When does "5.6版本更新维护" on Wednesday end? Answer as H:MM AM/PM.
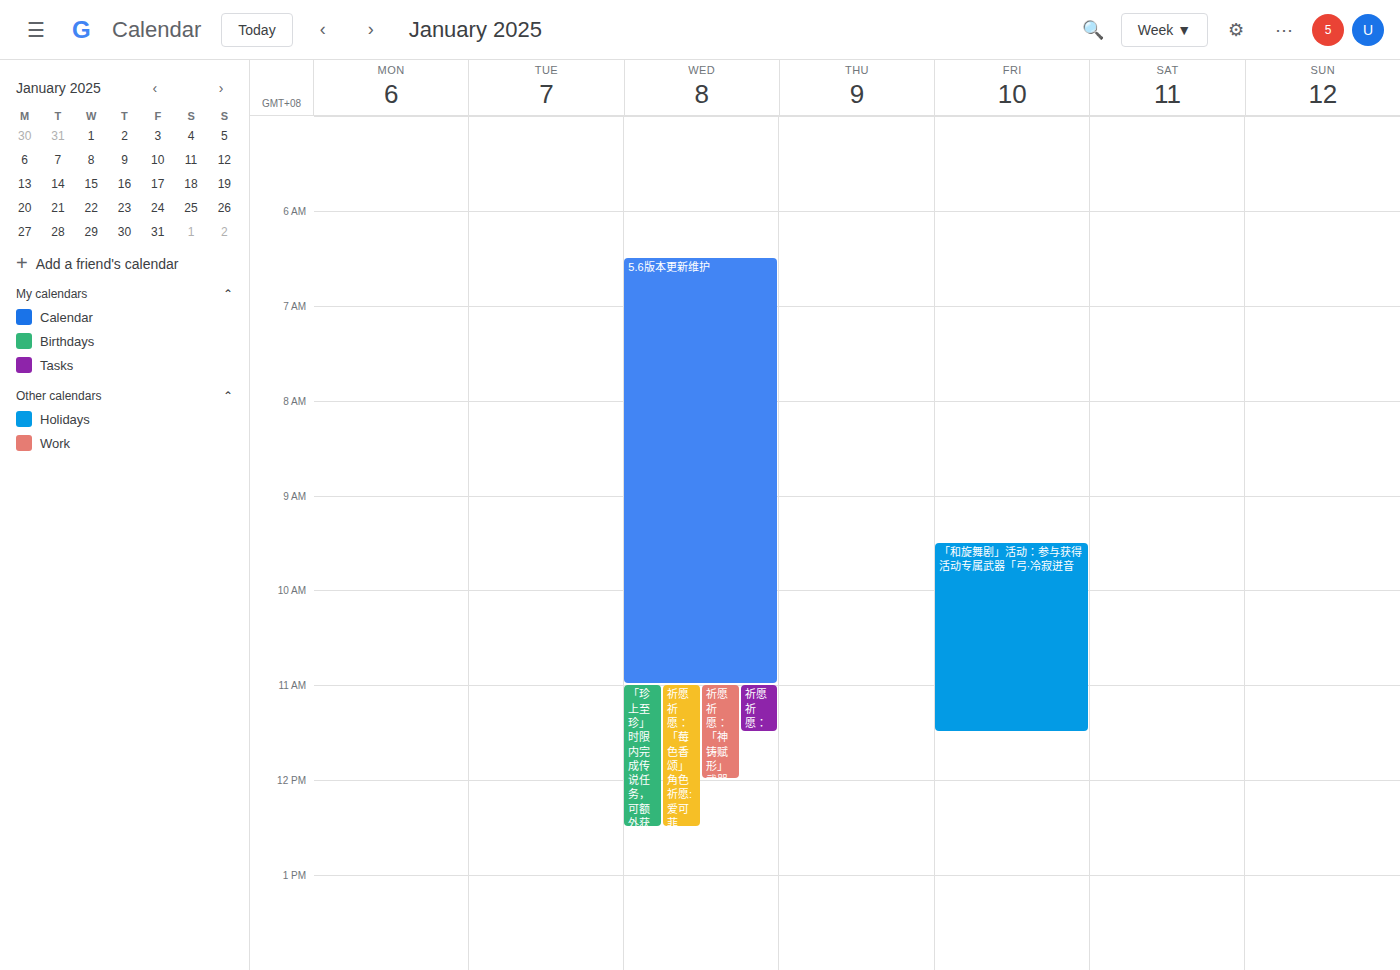
11:00 AM